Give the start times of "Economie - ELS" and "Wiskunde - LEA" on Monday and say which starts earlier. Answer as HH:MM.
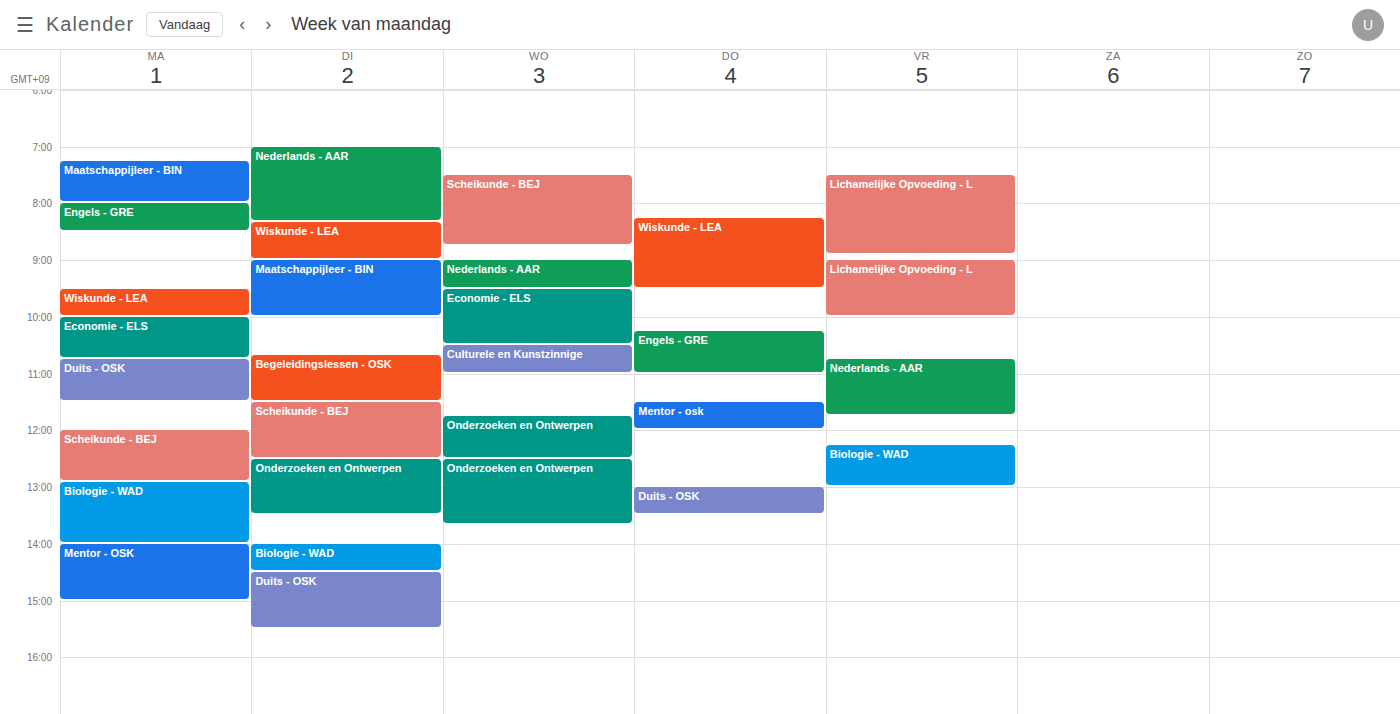
"Wiskunde - LEA" 09:30; "Economie - ELS" 10:00.